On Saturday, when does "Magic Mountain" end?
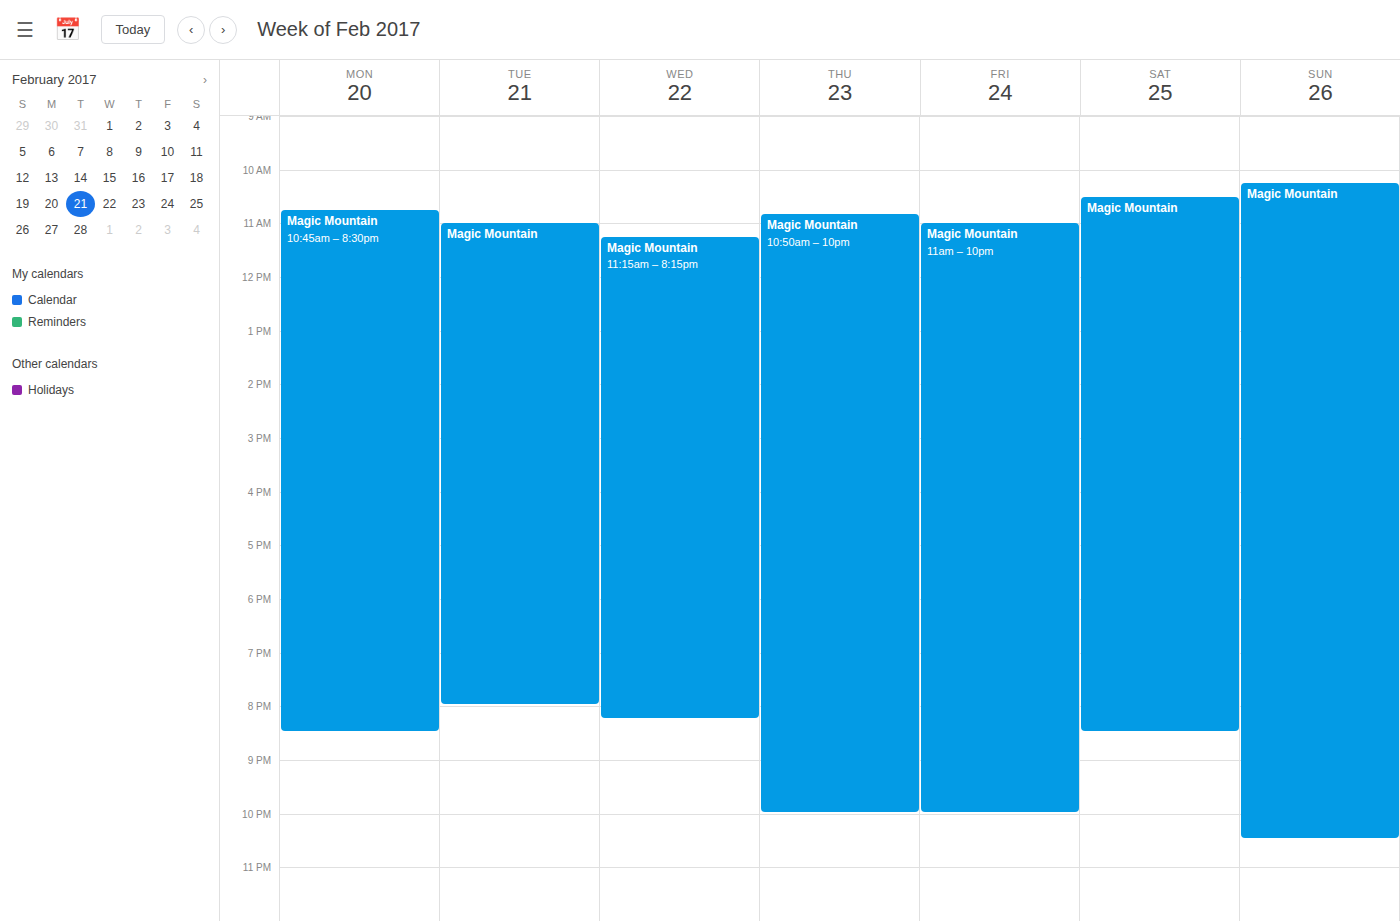
8:30 PM